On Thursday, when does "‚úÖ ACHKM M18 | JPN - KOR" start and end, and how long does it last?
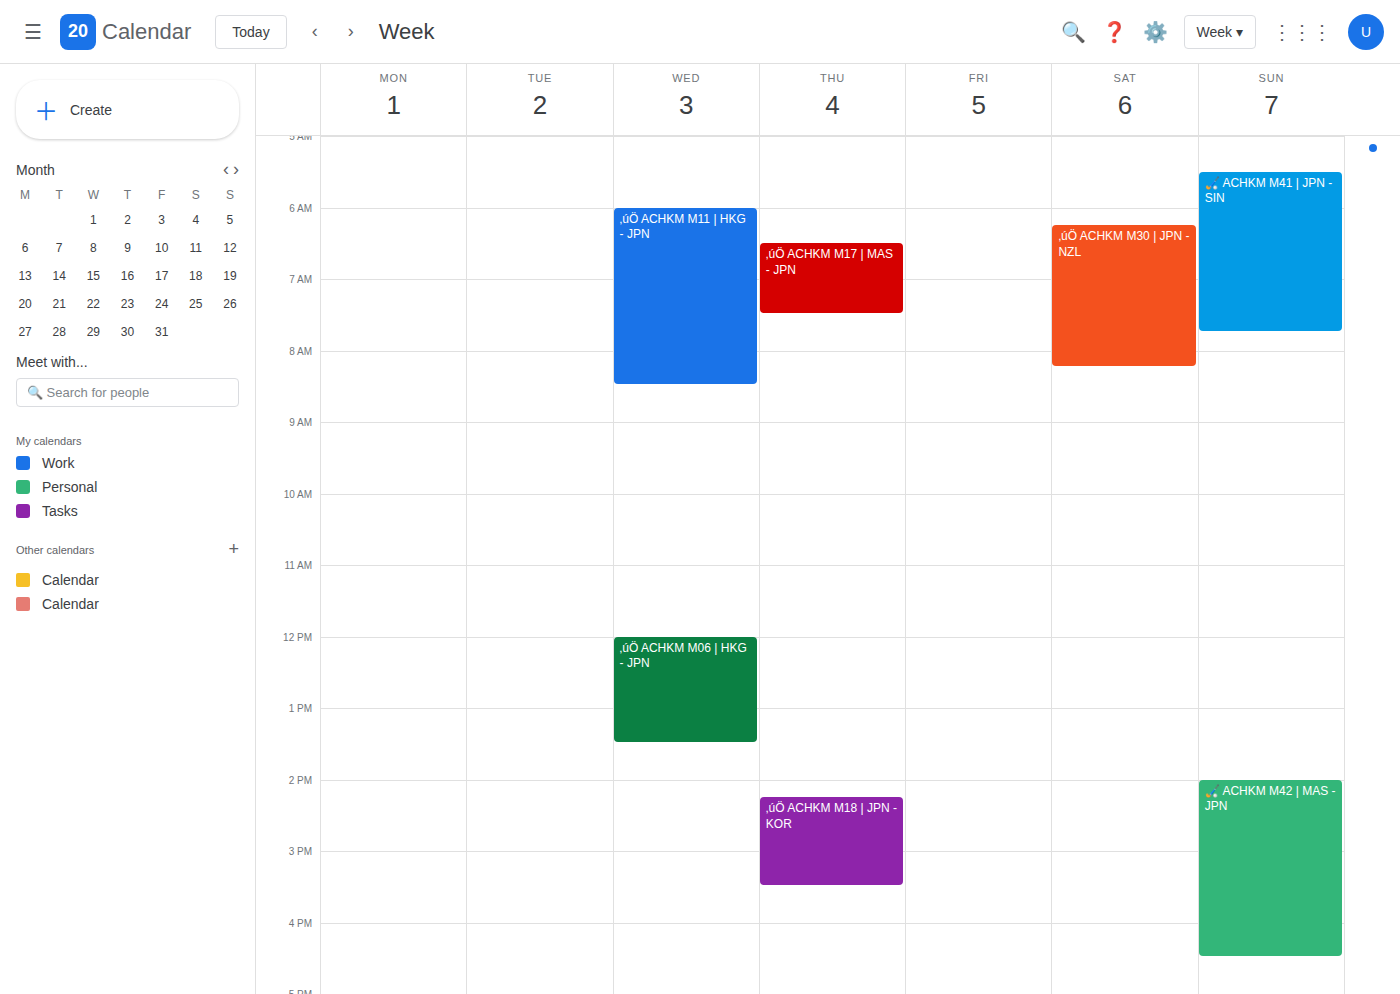
2:15 PM to 3:30 PM, 1 hour 15 minutes